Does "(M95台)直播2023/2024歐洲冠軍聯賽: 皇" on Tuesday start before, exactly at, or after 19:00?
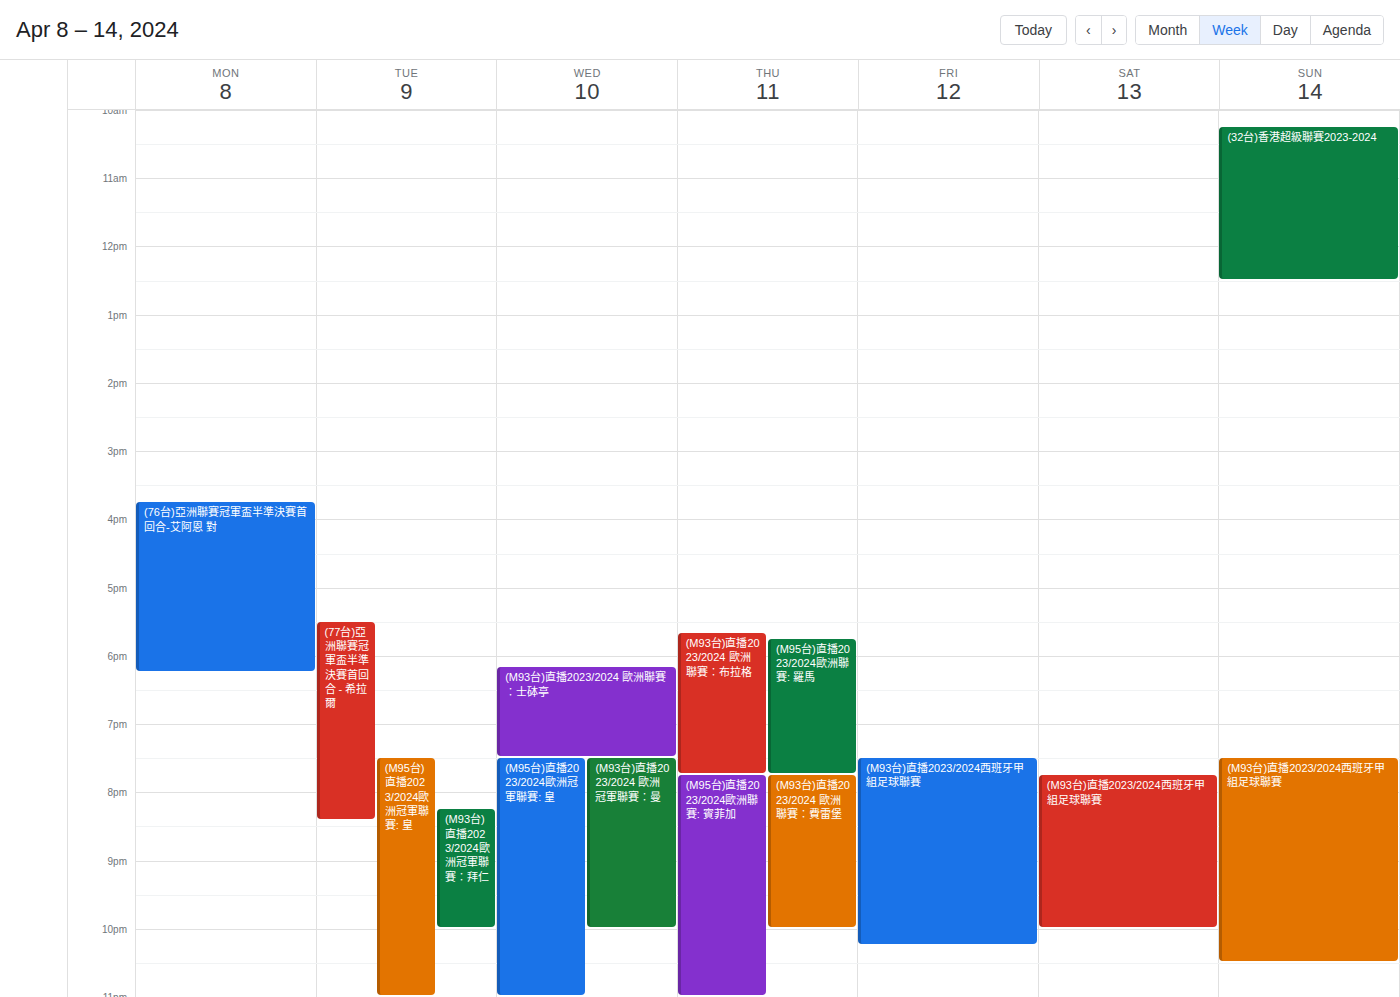
19:30 -- after 19:00, 30 minutes below the 19:00 line.